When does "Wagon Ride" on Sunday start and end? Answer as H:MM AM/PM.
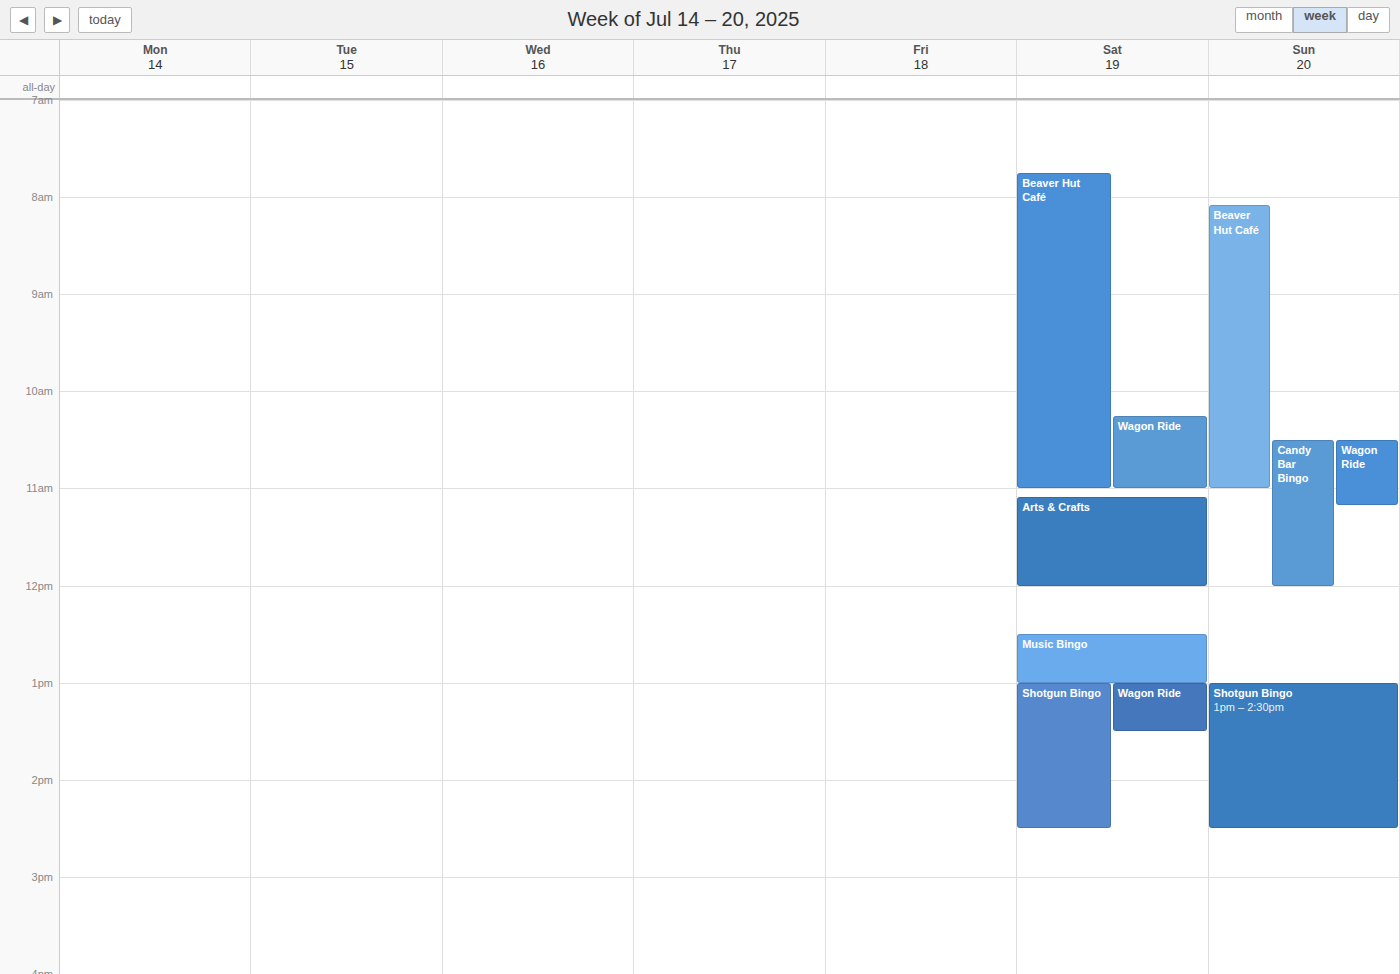
10:30 AM to 11:10 AM